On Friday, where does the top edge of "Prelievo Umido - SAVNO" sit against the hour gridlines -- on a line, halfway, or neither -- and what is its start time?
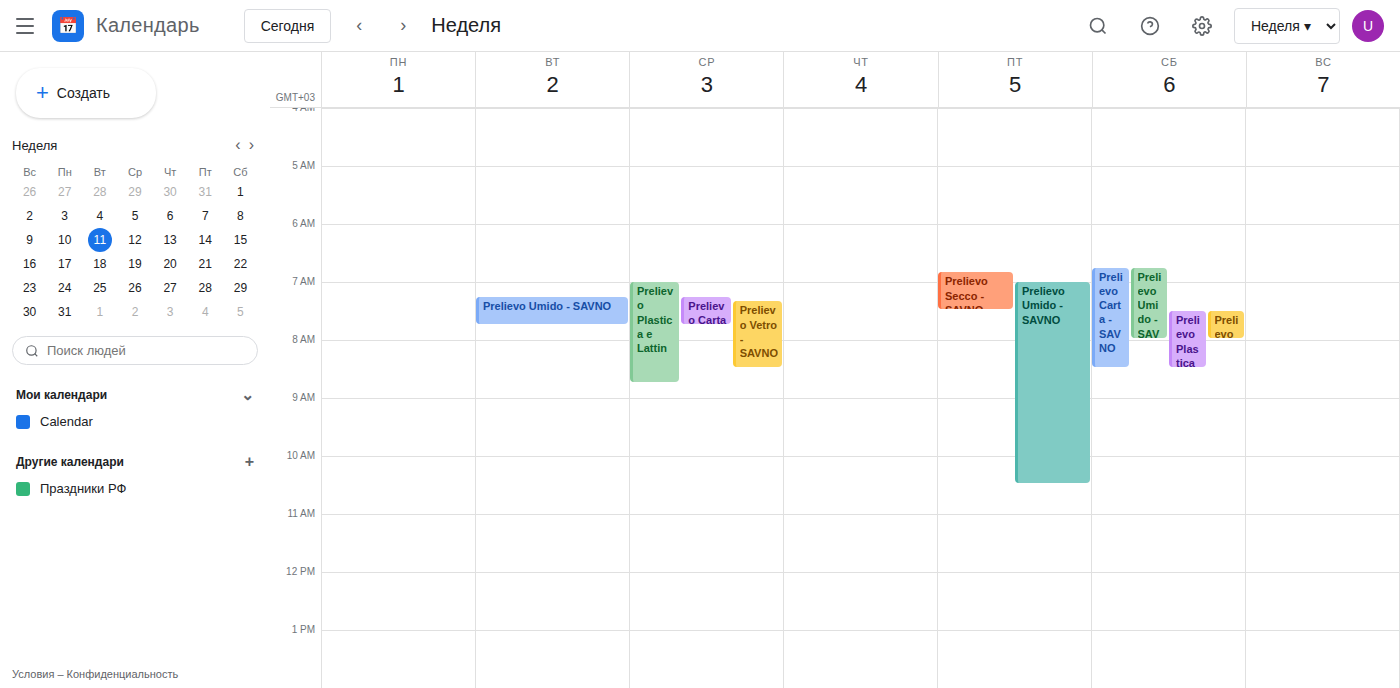
7:00 AM -- exactly on the 7 AM line.